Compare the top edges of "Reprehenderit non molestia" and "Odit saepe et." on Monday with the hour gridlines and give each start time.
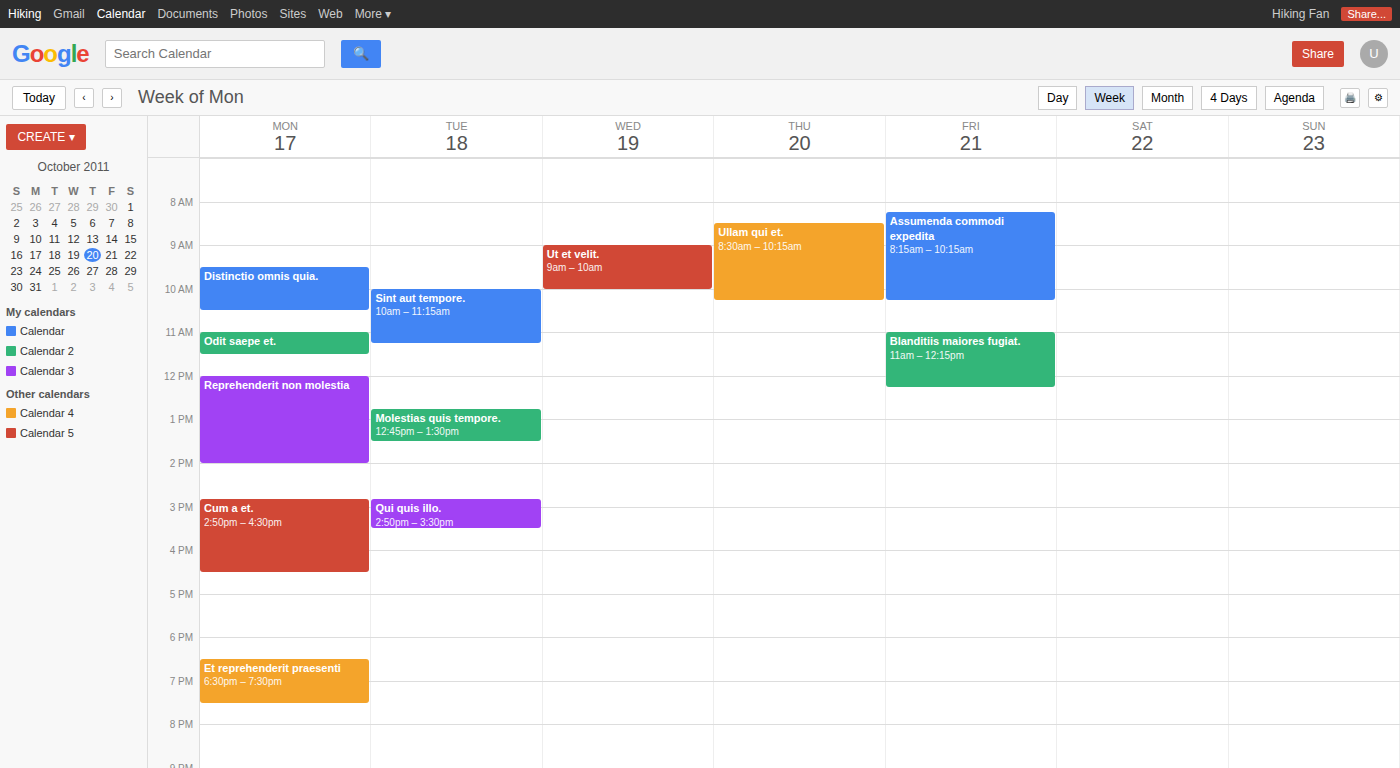
"Reprehenderit non molestia": 12:00 PM, exactly on the 12 PM line. "Odit saepe et.": 11:00 AM, exactly on the 11 AM line.